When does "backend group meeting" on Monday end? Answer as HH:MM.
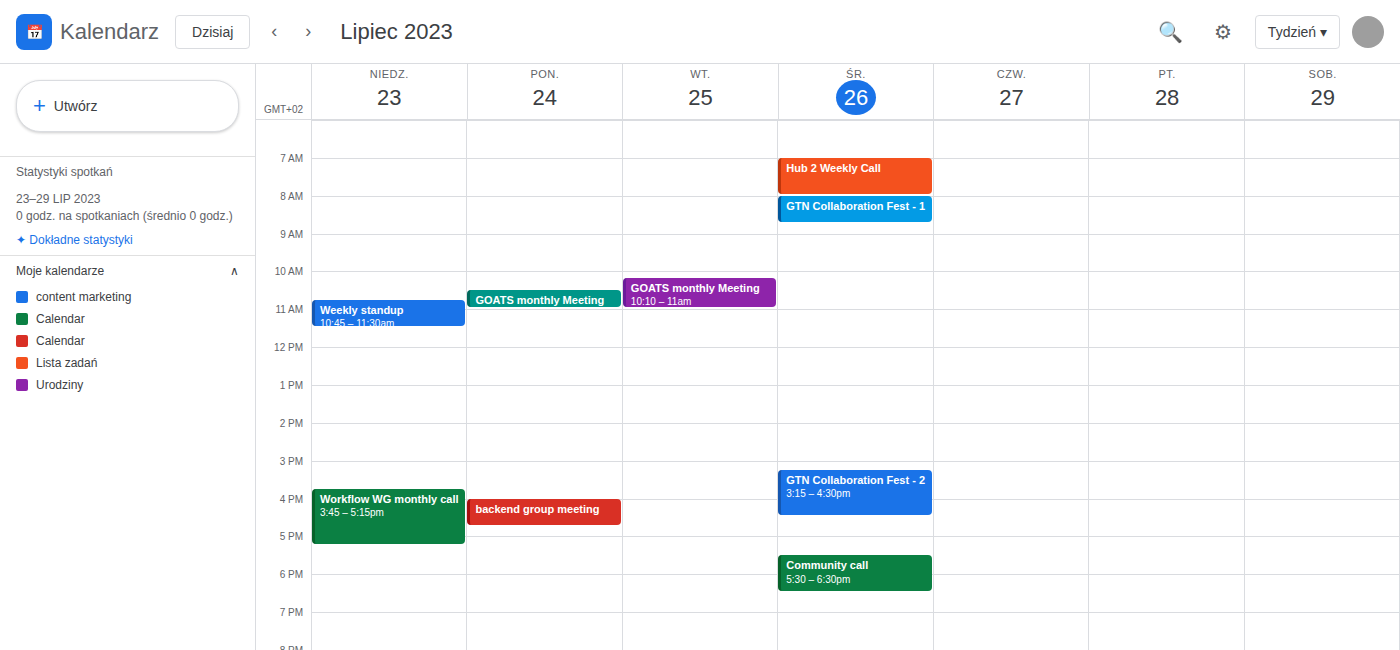
16:45